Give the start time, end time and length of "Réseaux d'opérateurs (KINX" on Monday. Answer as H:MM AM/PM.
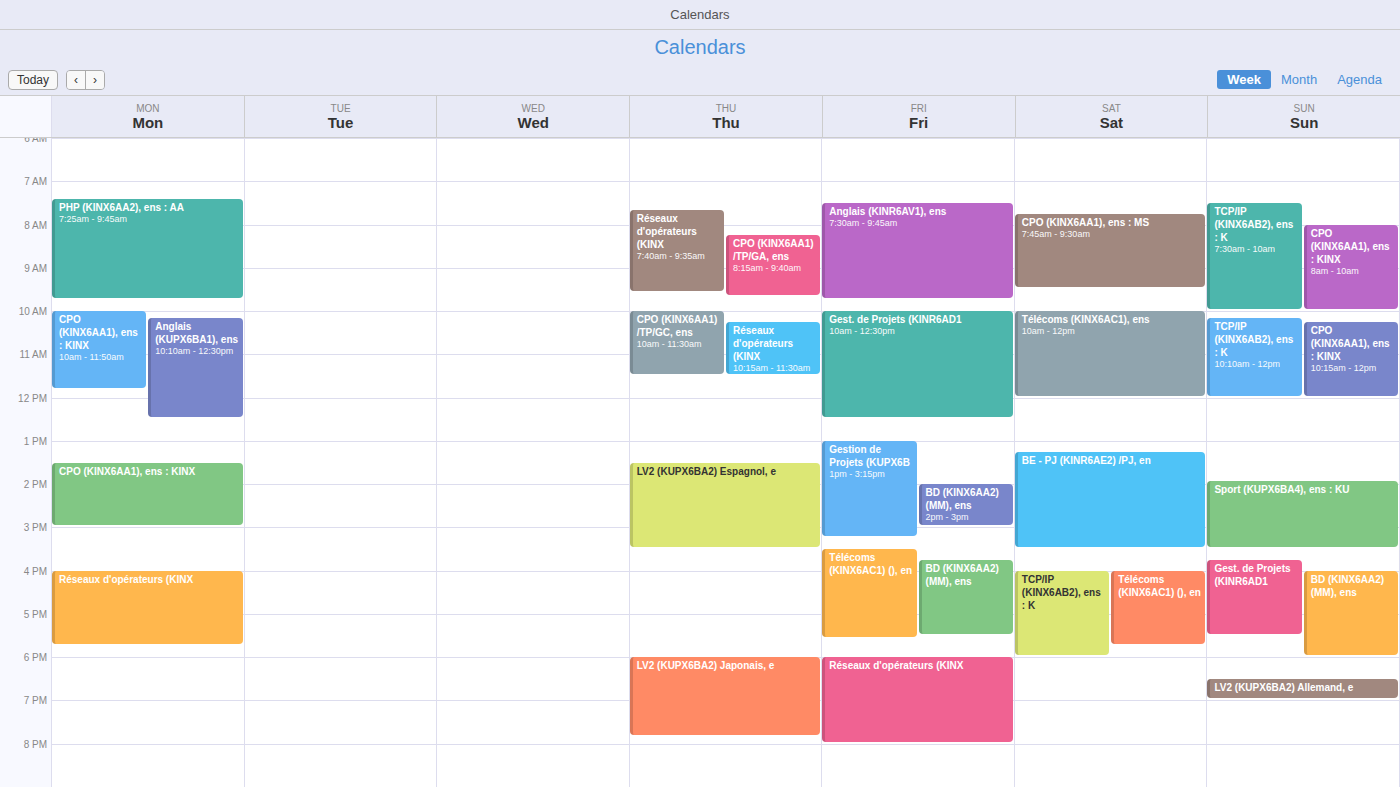
4:00 PM to 5:45 PM, 1 hour 45 minutes